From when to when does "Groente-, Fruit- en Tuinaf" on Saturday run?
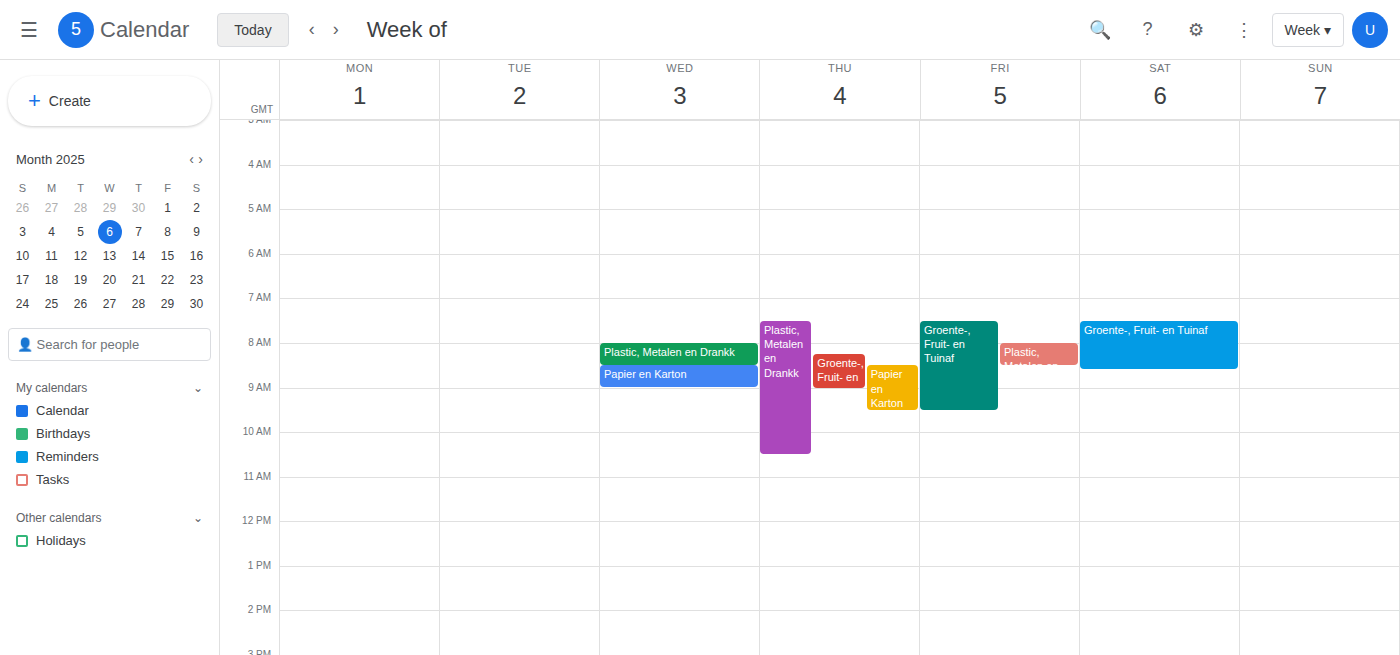
07:30 to 08:35